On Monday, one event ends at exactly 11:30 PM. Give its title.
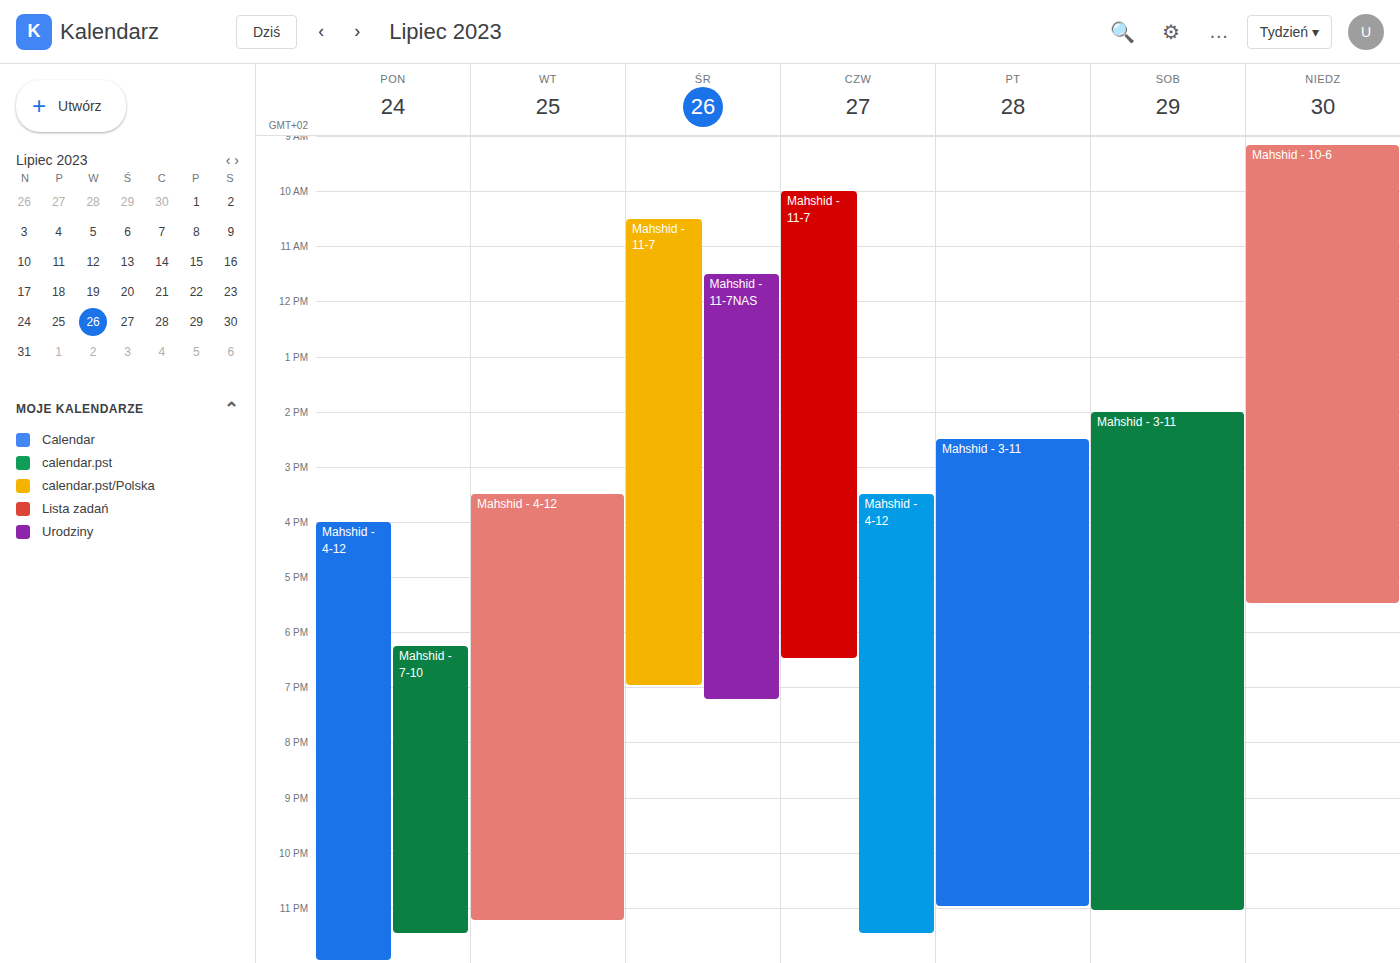
"Mahshid - 7-10"